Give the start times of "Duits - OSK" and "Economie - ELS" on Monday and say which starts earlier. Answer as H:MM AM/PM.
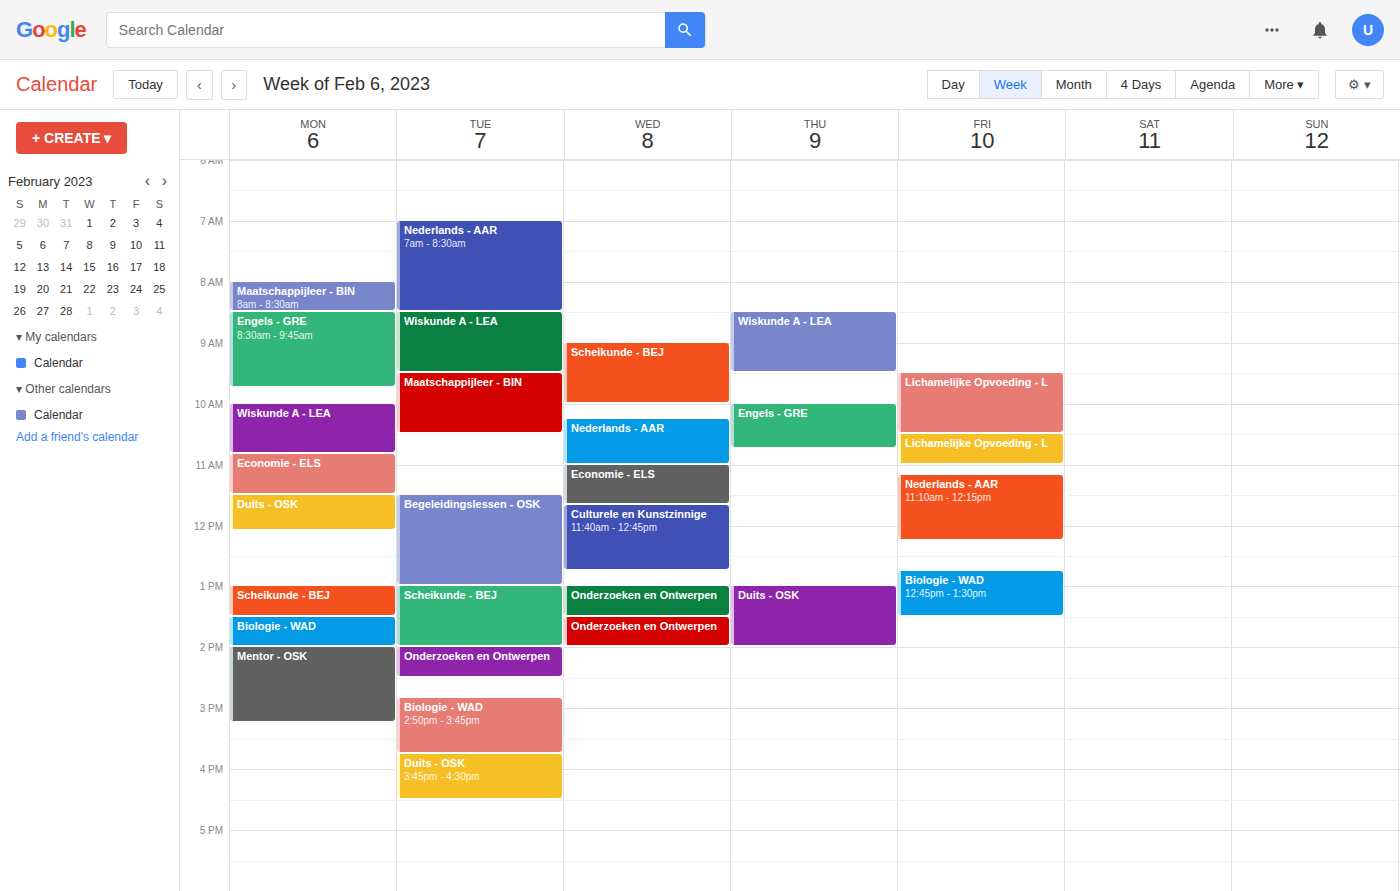
"Economie - ELS" 10:50 AM; "Duits - OSK" 11:30 AM.